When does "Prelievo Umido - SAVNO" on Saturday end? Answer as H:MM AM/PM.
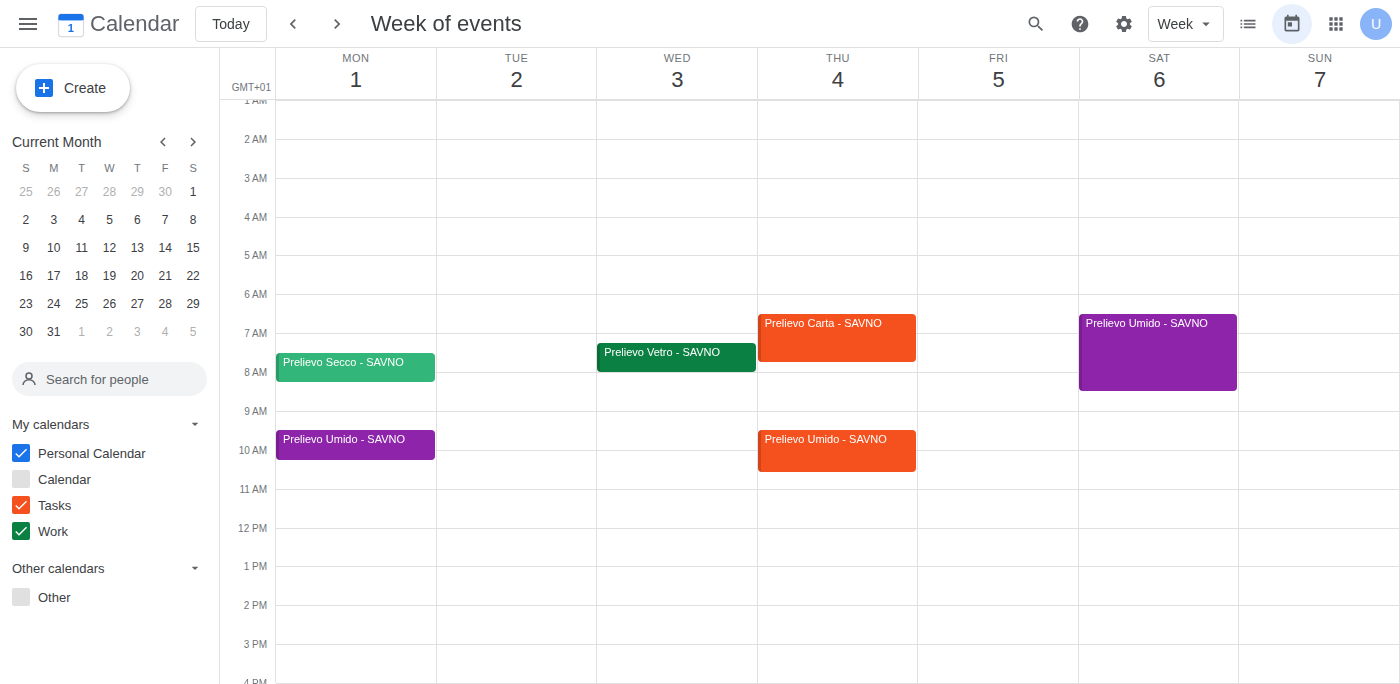
8:30 AM